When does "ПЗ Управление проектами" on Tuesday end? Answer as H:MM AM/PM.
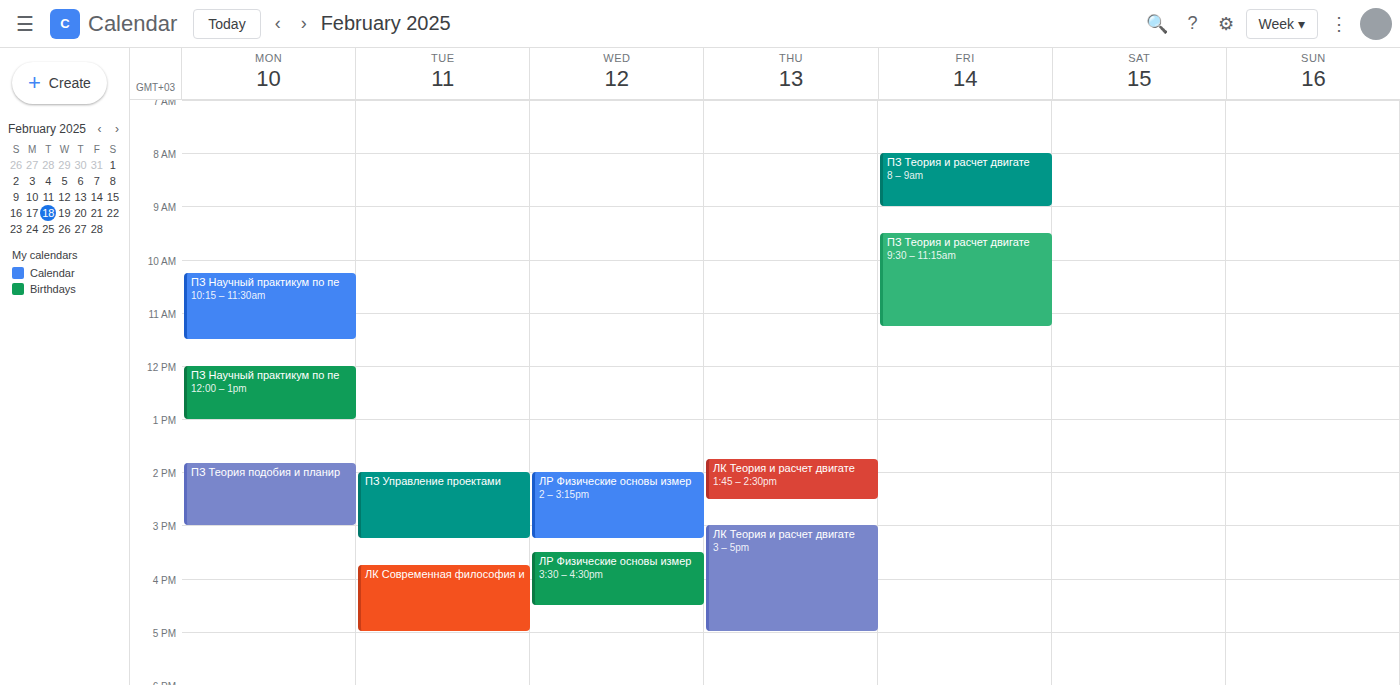
3:15 PM